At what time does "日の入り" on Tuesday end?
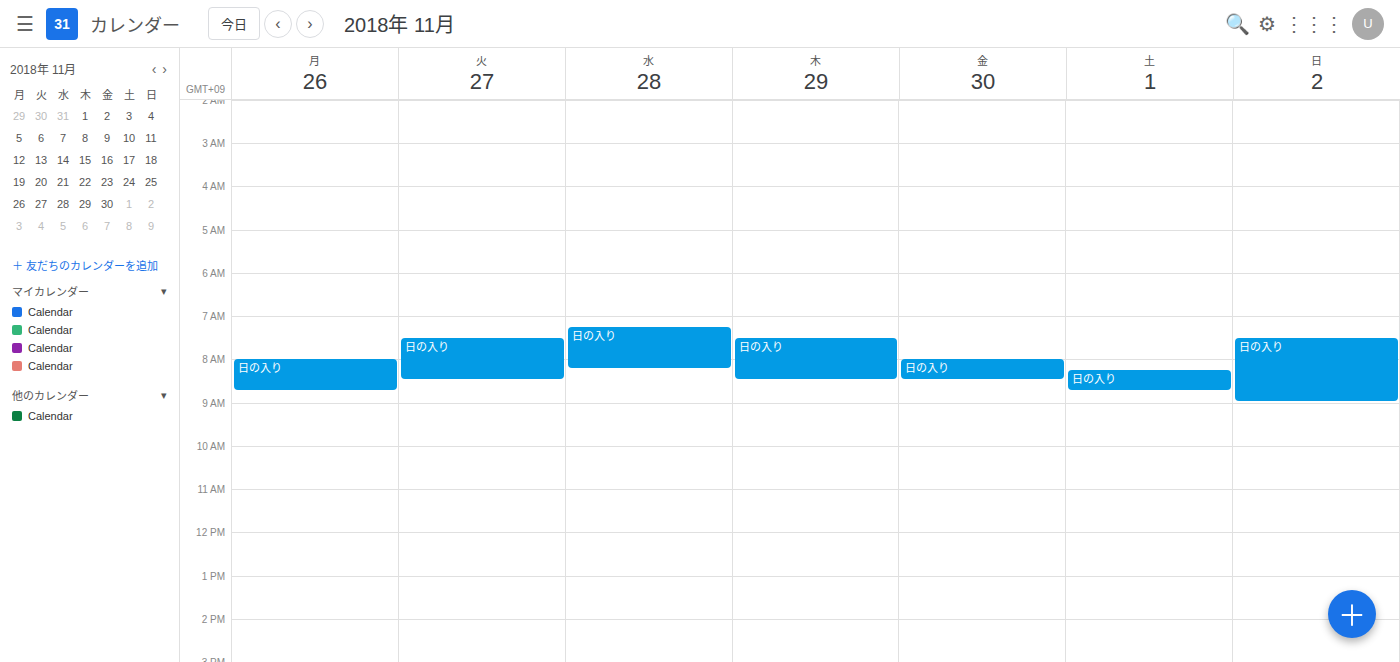
8:30 AM